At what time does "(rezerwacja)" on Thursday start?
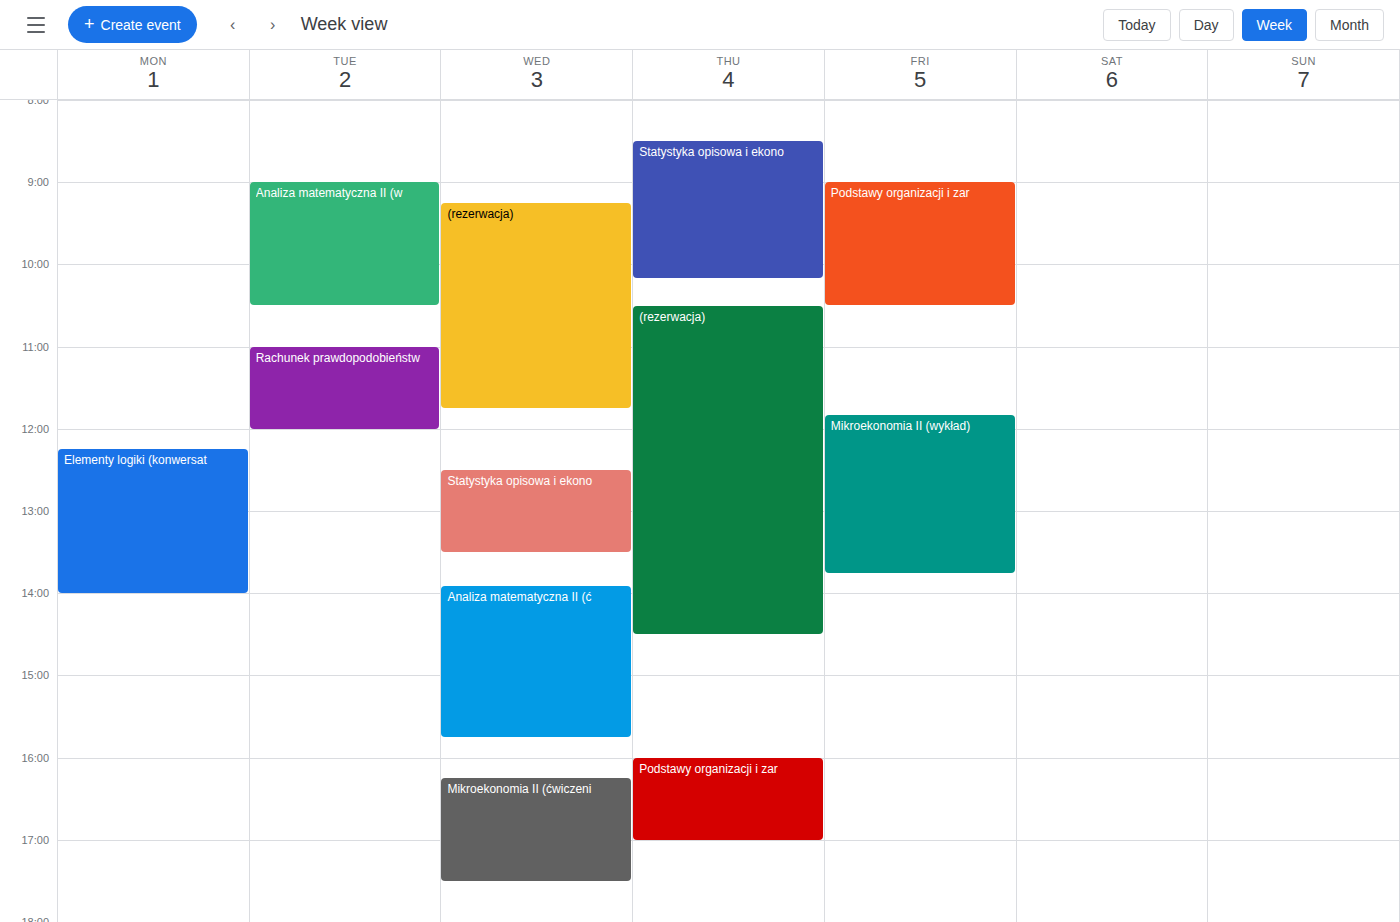
10:30 AM